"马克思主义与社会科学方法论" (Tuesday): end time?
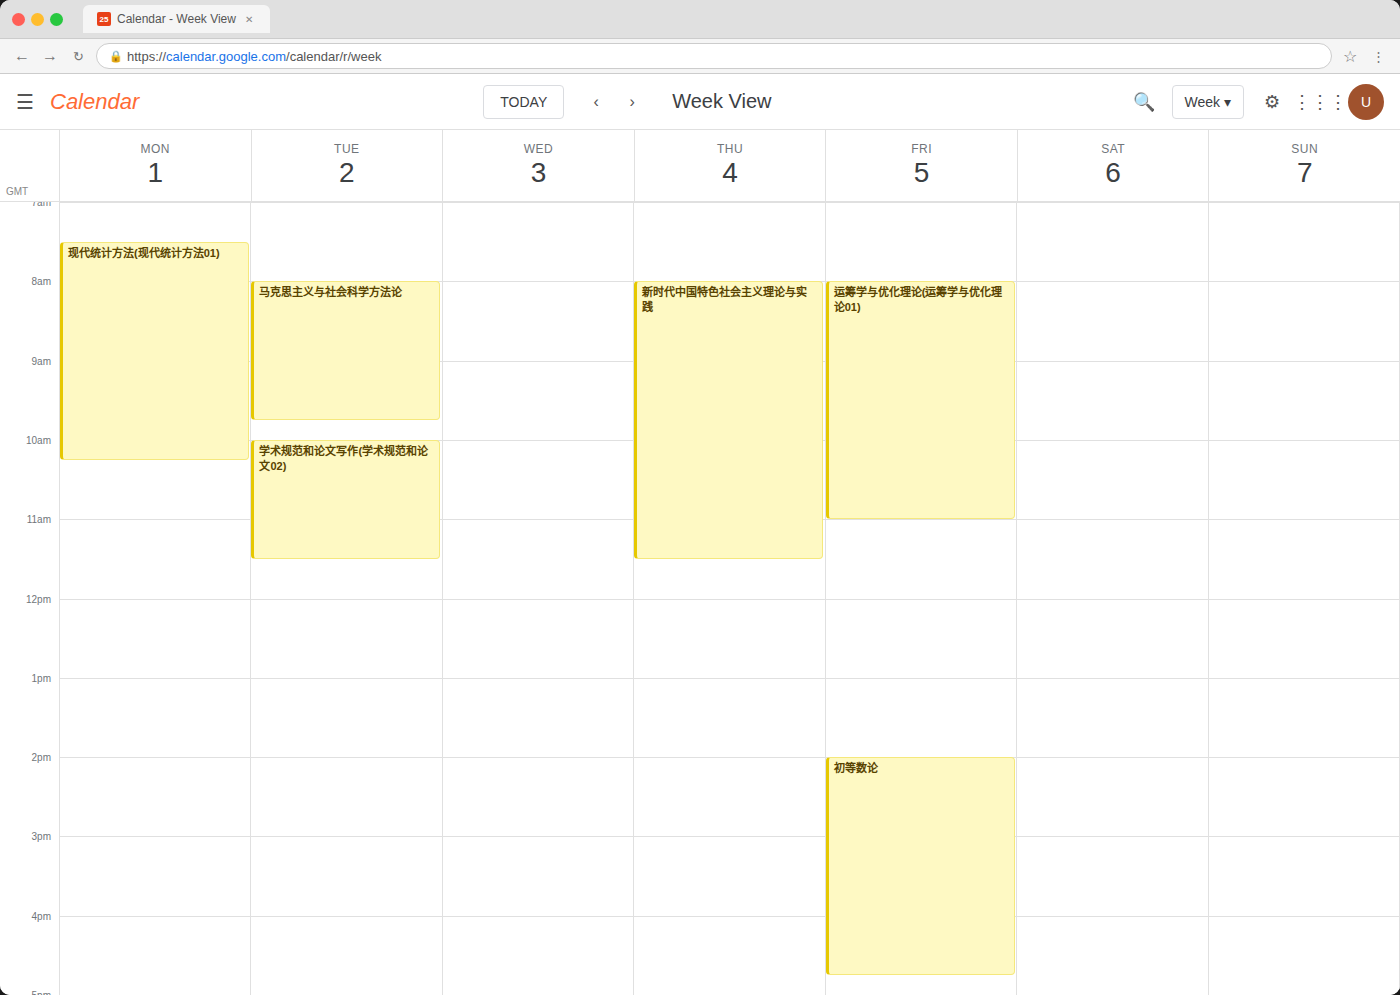
9:45 AM